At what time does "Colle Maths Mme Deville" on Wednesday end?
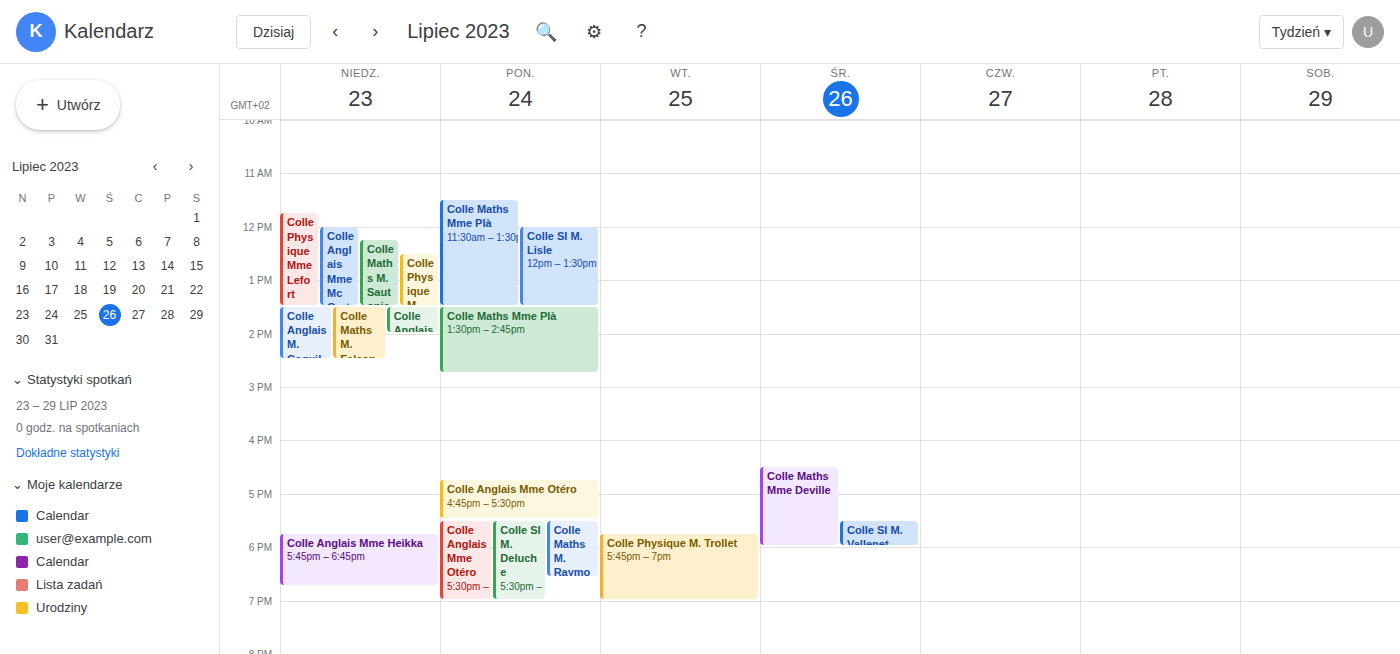
6:00 PM